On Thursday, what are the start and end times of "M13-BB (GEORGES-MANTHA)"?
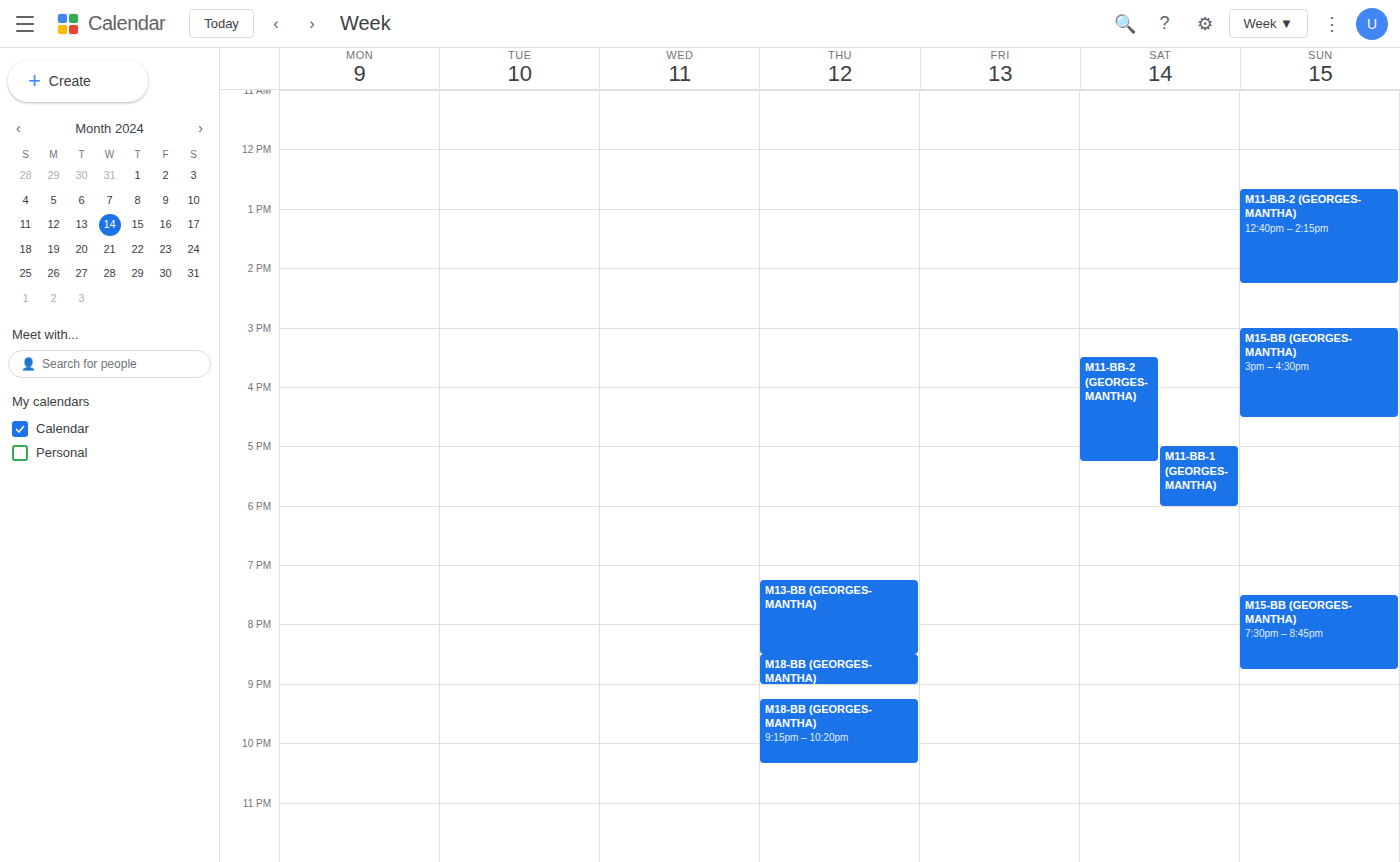
7:15 PM to 8:30 PM